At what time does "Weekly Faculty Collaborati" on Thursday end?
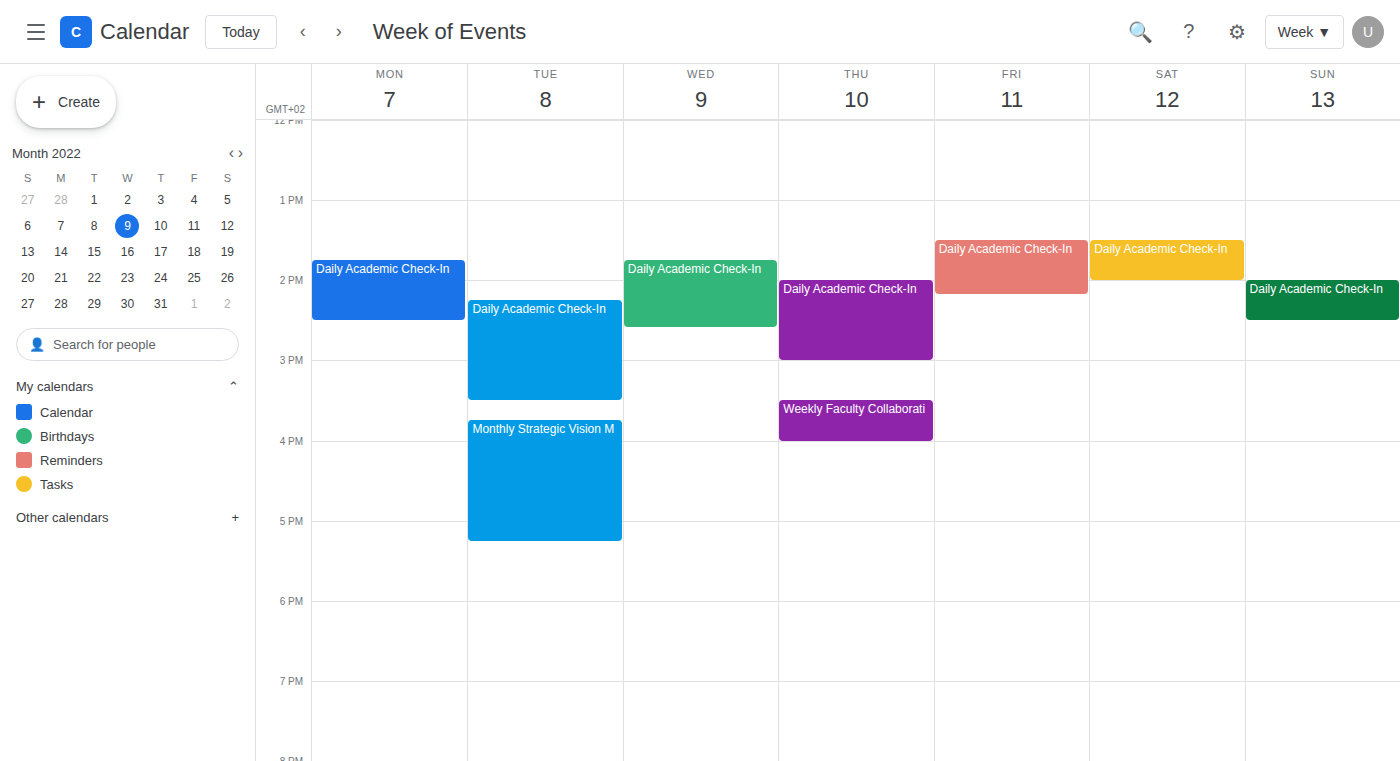
4:00 PM